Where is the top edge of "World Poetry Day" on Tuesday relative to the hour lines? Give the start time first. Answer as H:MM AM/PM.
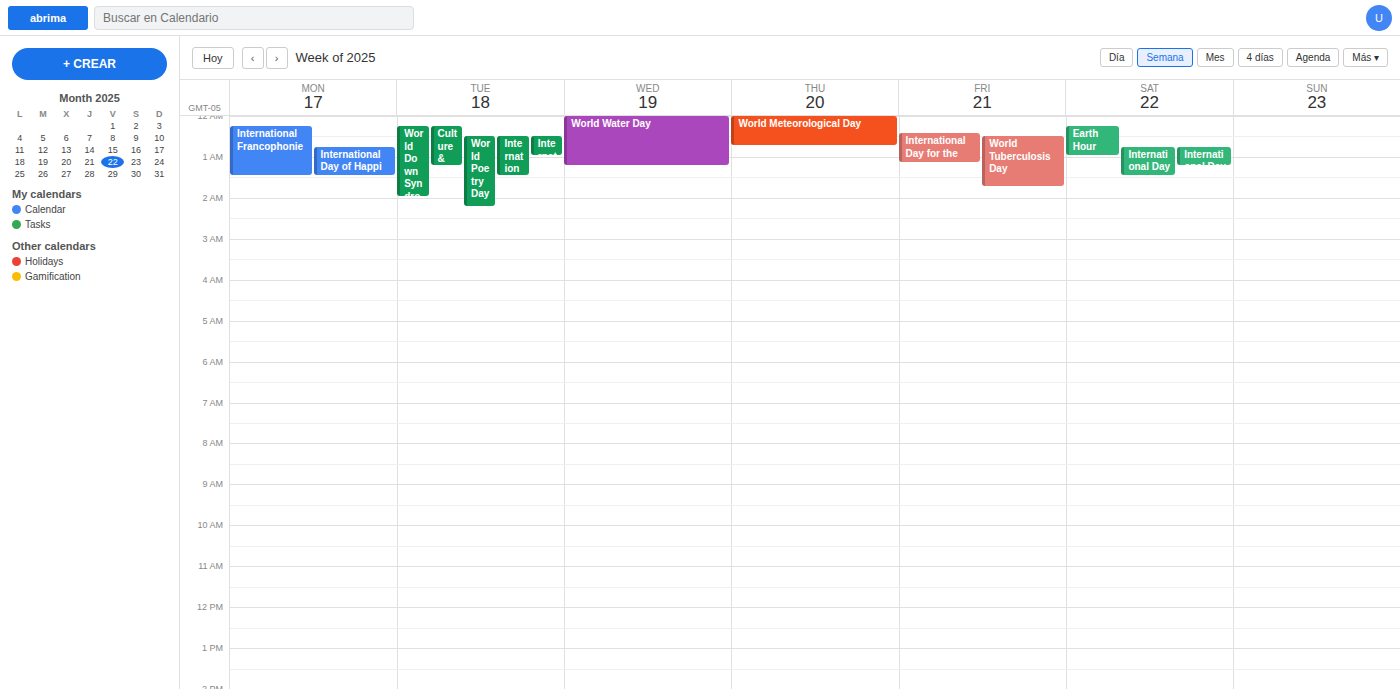
12:30 AM -- halfway between the 12 AM and 1 AM lines.